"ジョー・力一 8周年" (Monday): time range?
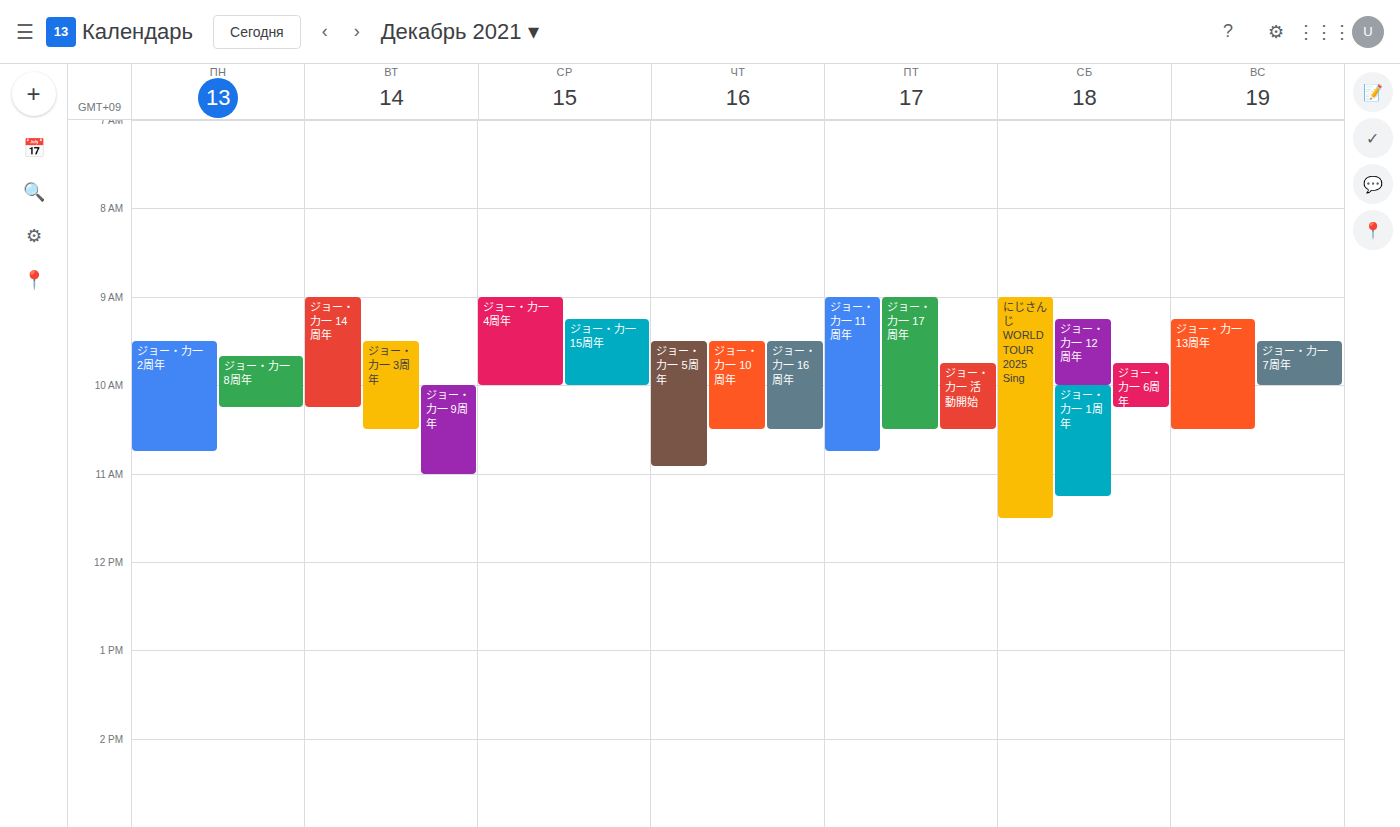
09:40 to 10:15